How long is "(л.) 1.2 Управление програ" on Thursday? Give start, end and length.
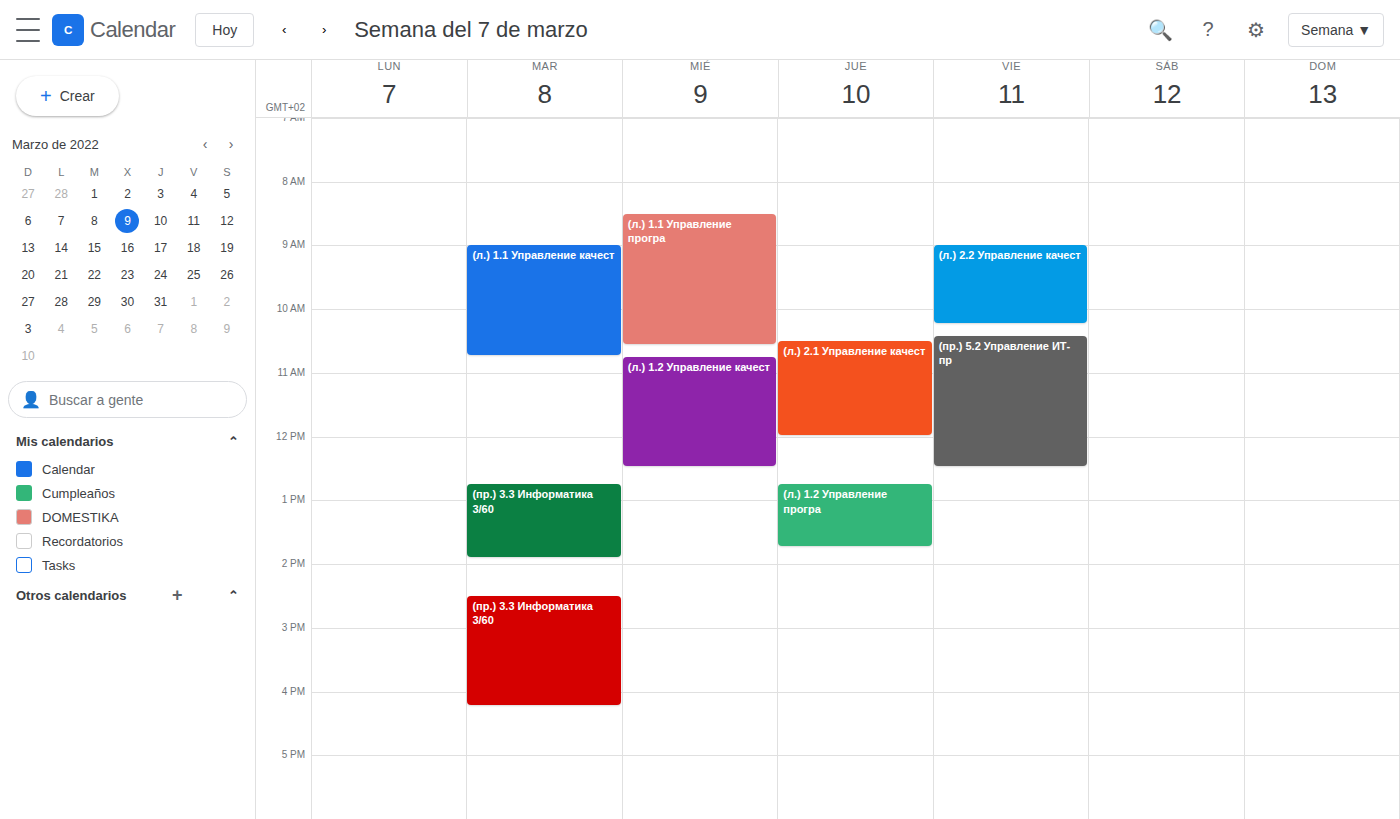
12:45 PM to 1:45 PM, 1 hour